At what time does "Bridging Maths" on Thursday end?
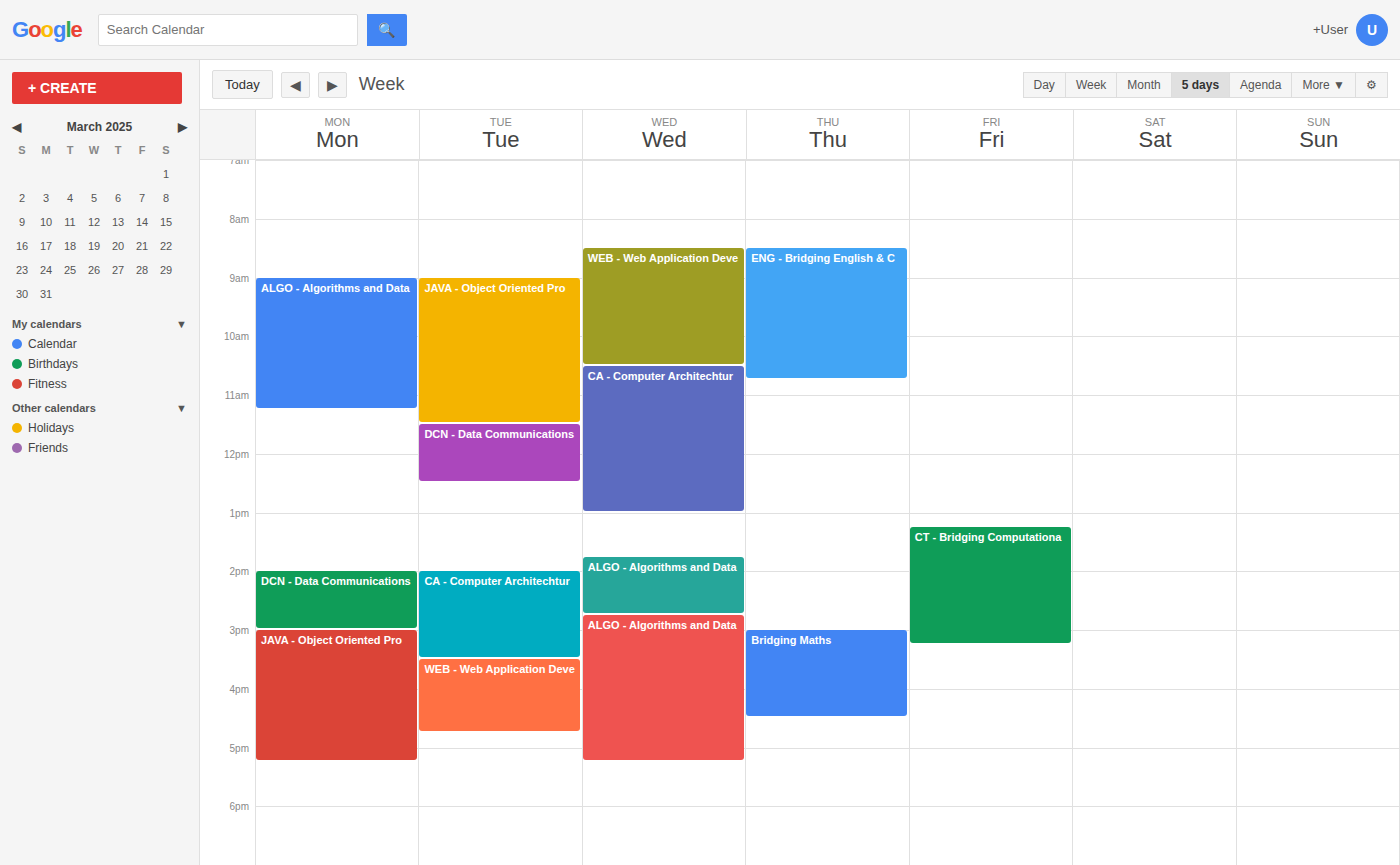
4:30 PM